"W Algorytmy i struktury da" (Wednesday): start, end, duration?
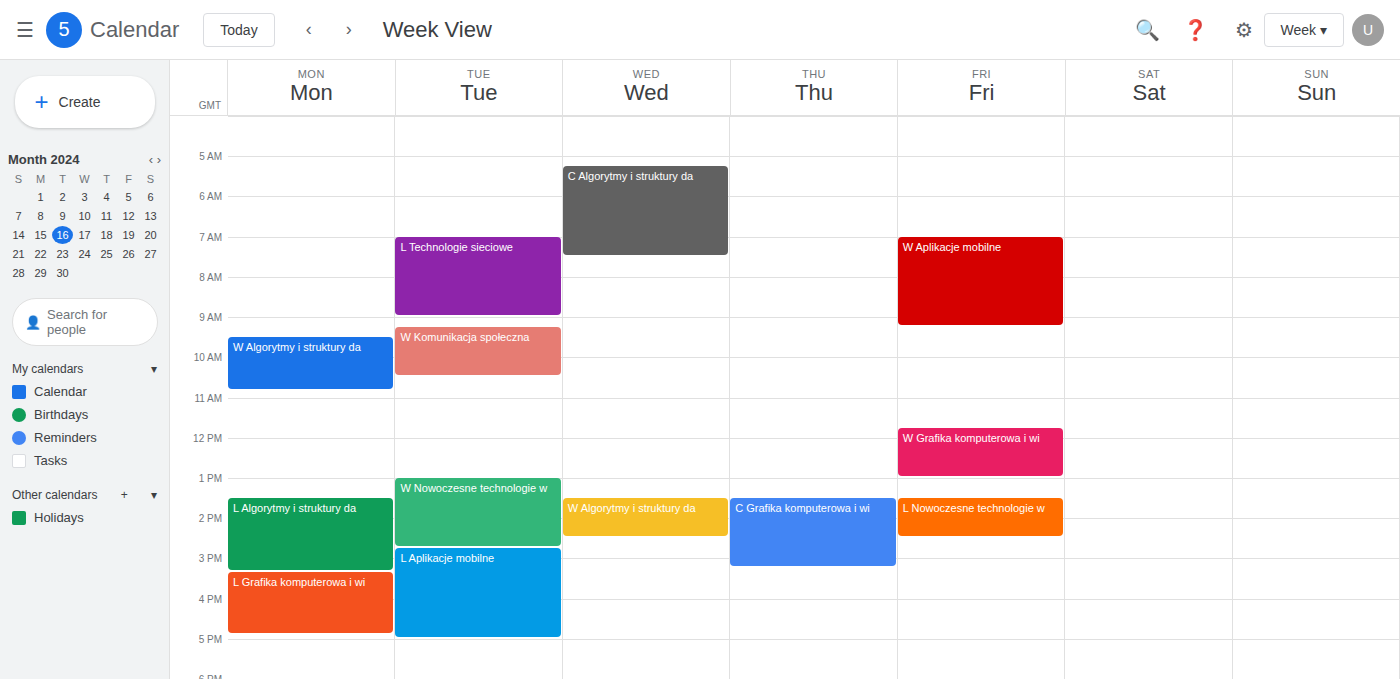
1:30 PM to 2:30 PM, 1 hour